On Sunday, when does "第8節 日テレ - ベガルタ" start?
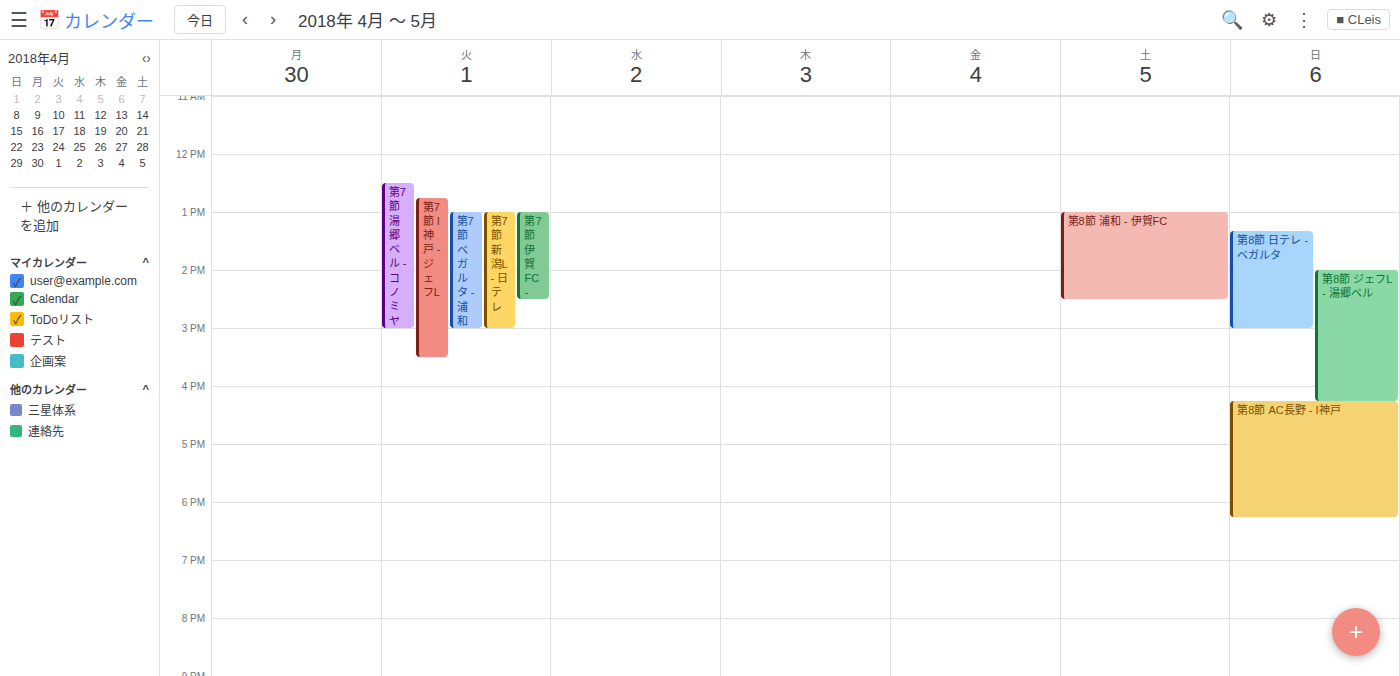
13:20